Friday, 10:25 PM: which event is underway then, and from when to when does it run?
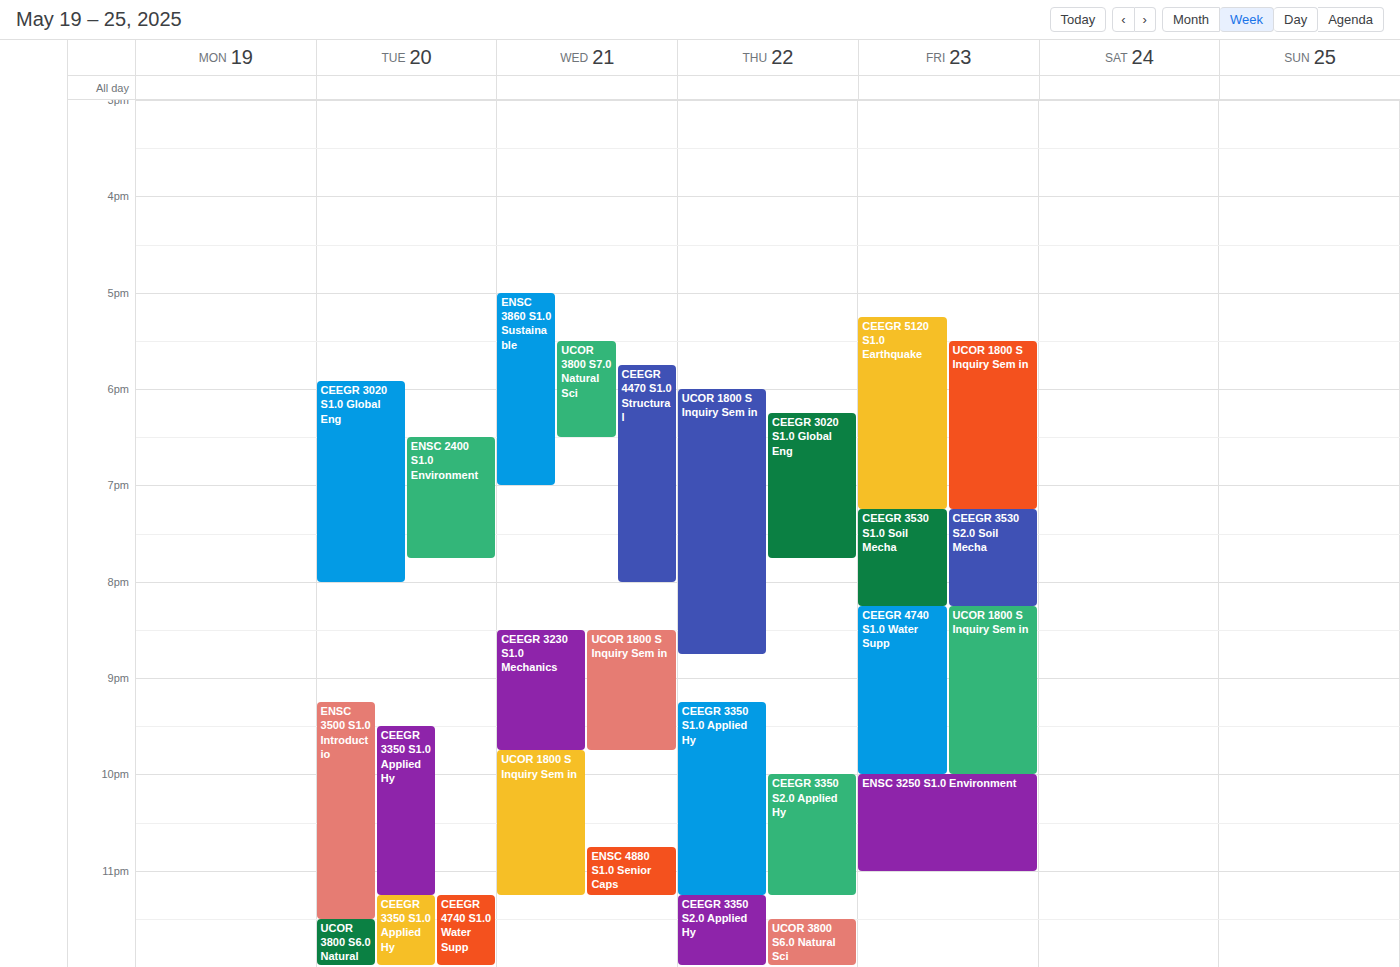
"ENSC 3250 S1.0 Environment", 10:00 PM to 11:00 PM